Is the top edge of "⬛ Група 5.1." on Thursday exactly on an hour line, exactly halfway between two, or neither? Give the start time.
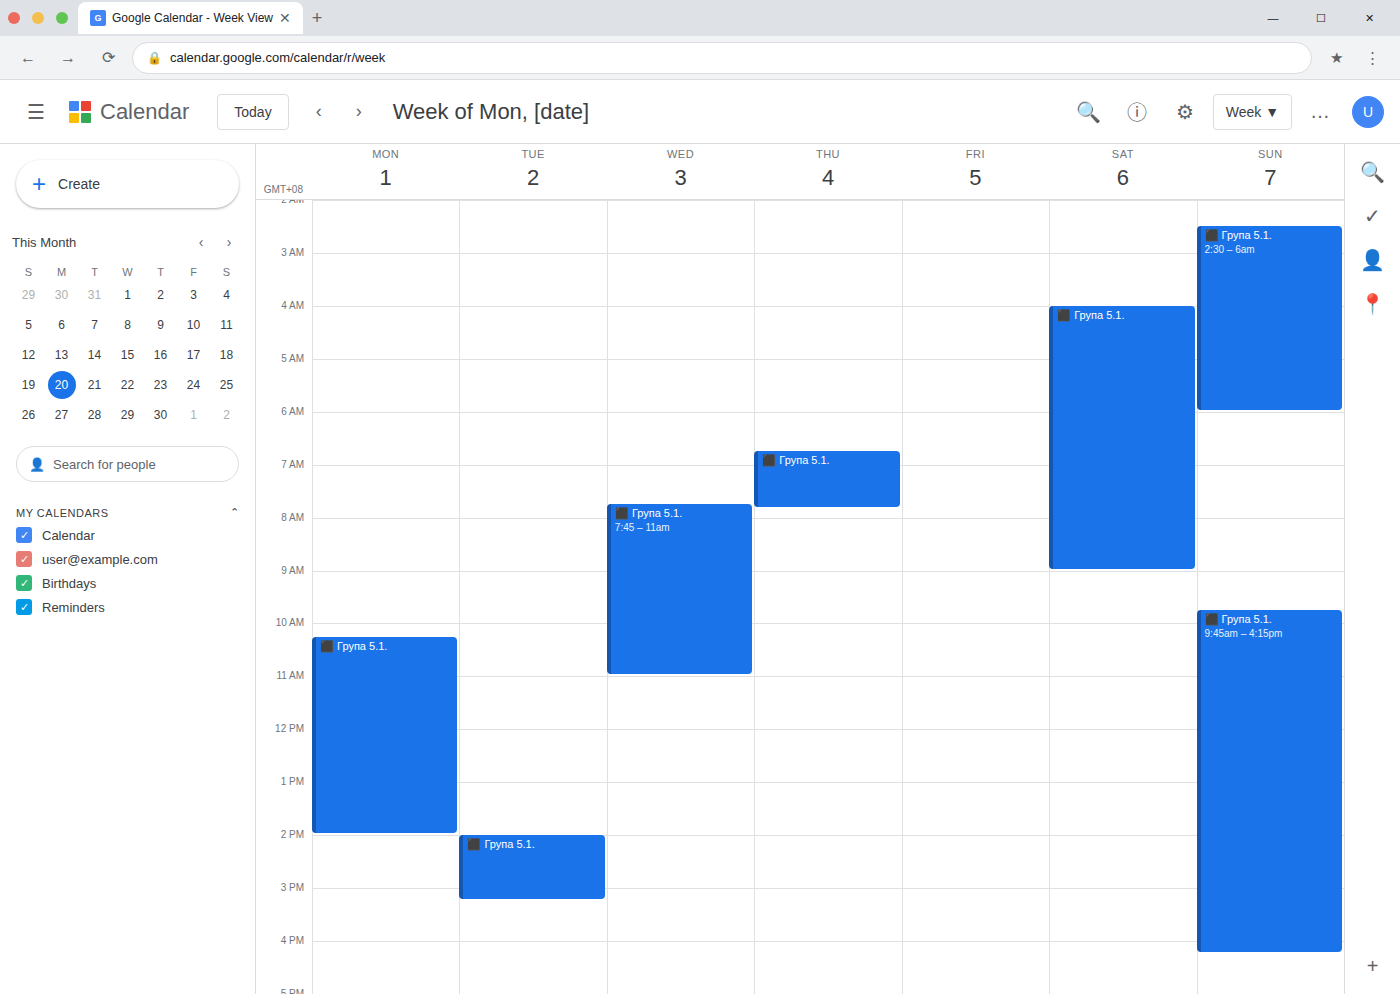
06:45 -- neither: three quarters of the way from the 06:00 line to the 07:00 line.